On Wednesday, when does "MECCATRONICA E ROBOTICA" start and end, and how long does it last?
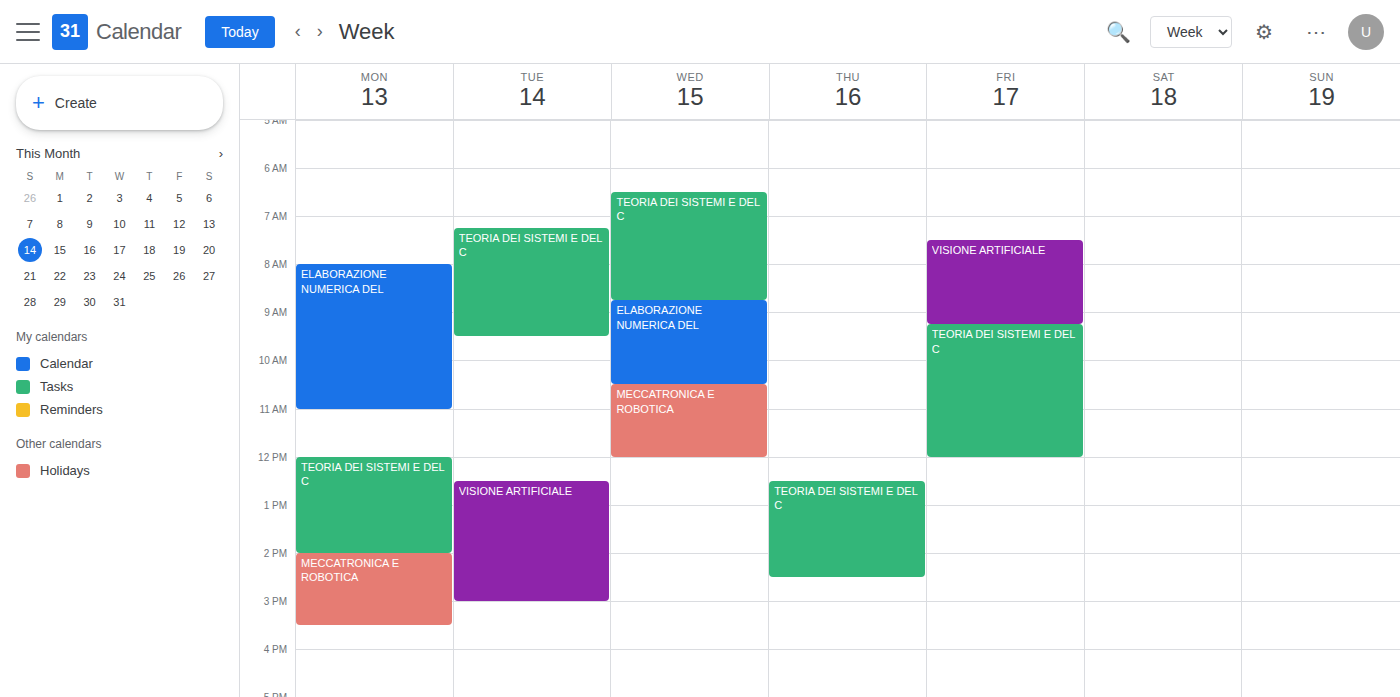
10:30 AM to 12:00 PM, 1 hour 30 minutes